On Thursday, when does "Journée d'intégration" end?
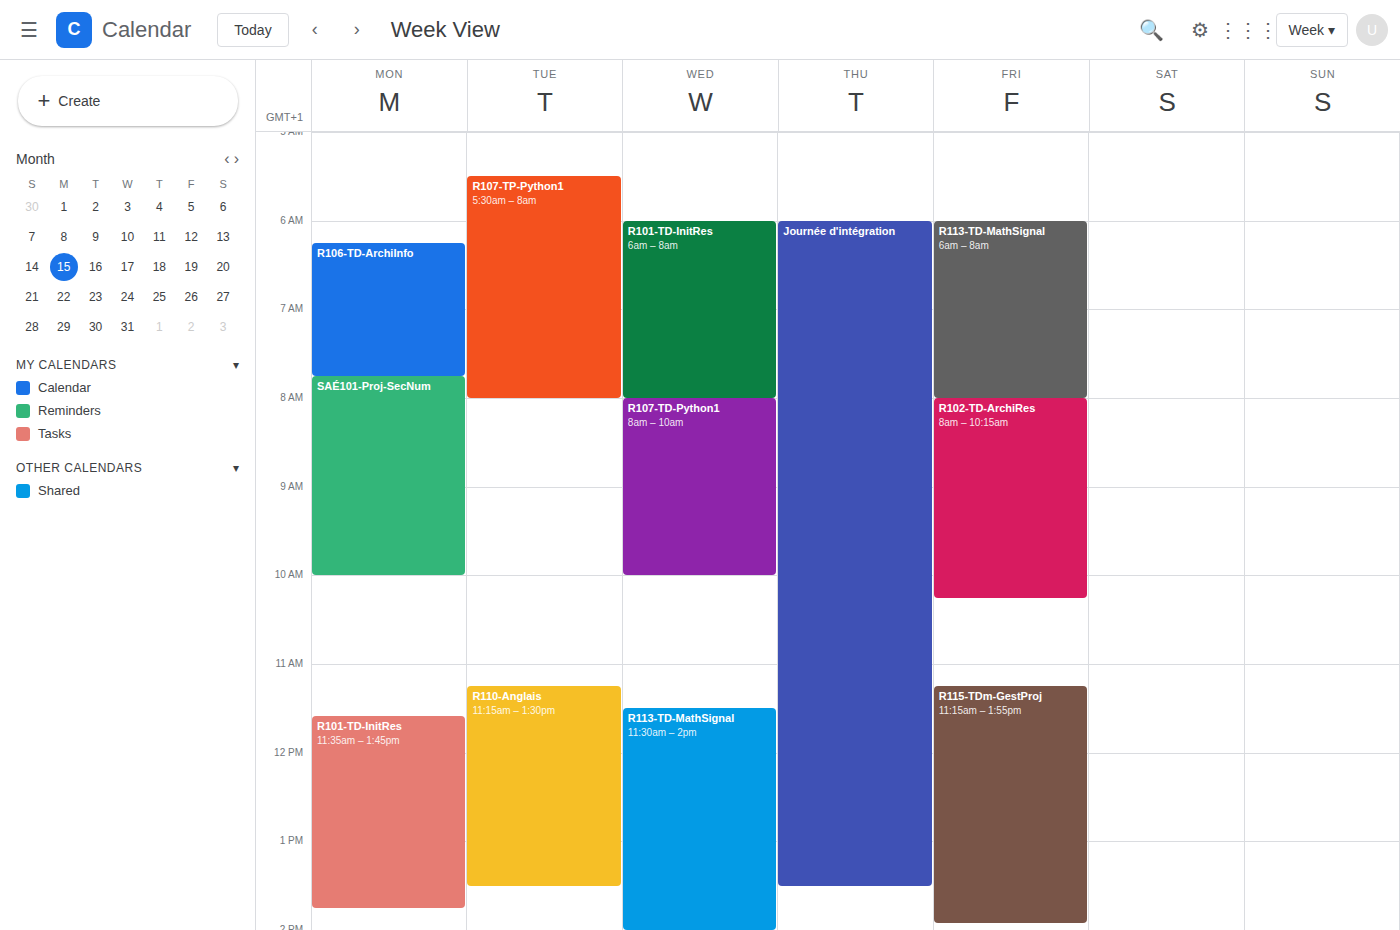
1:30 PM